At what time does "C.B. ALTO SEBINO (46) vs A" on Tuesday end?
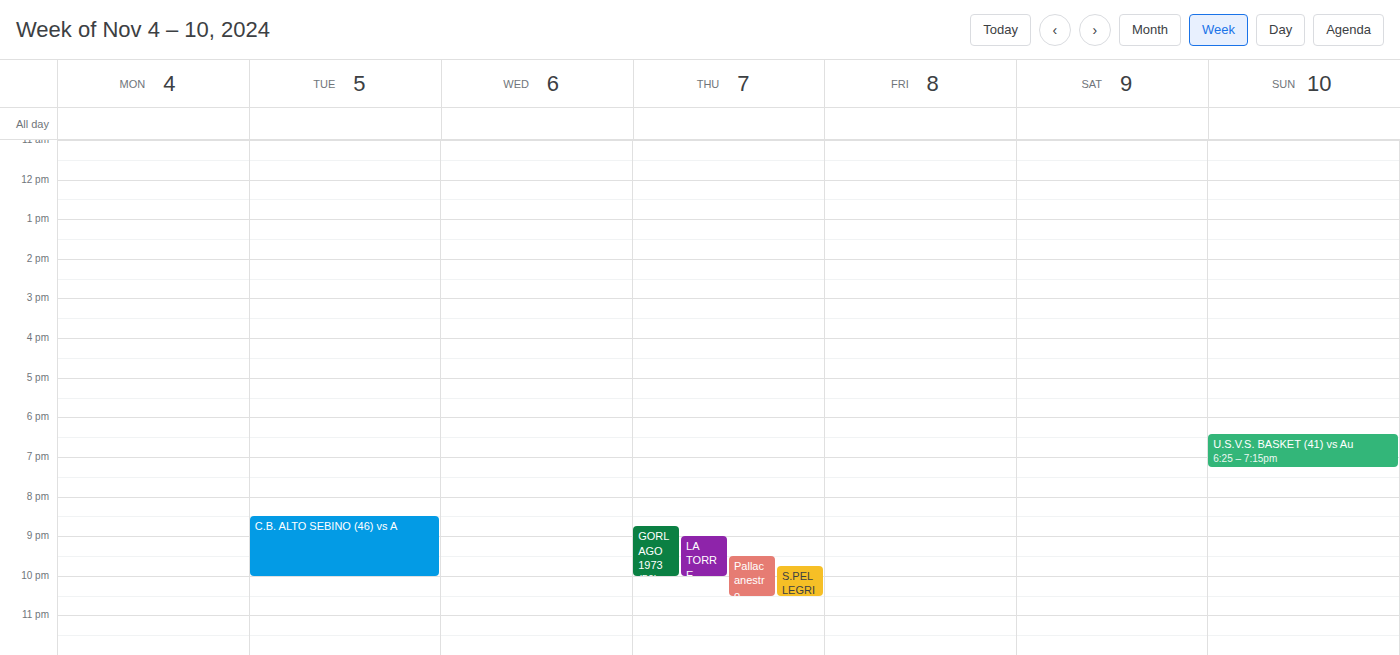
10:00 PM